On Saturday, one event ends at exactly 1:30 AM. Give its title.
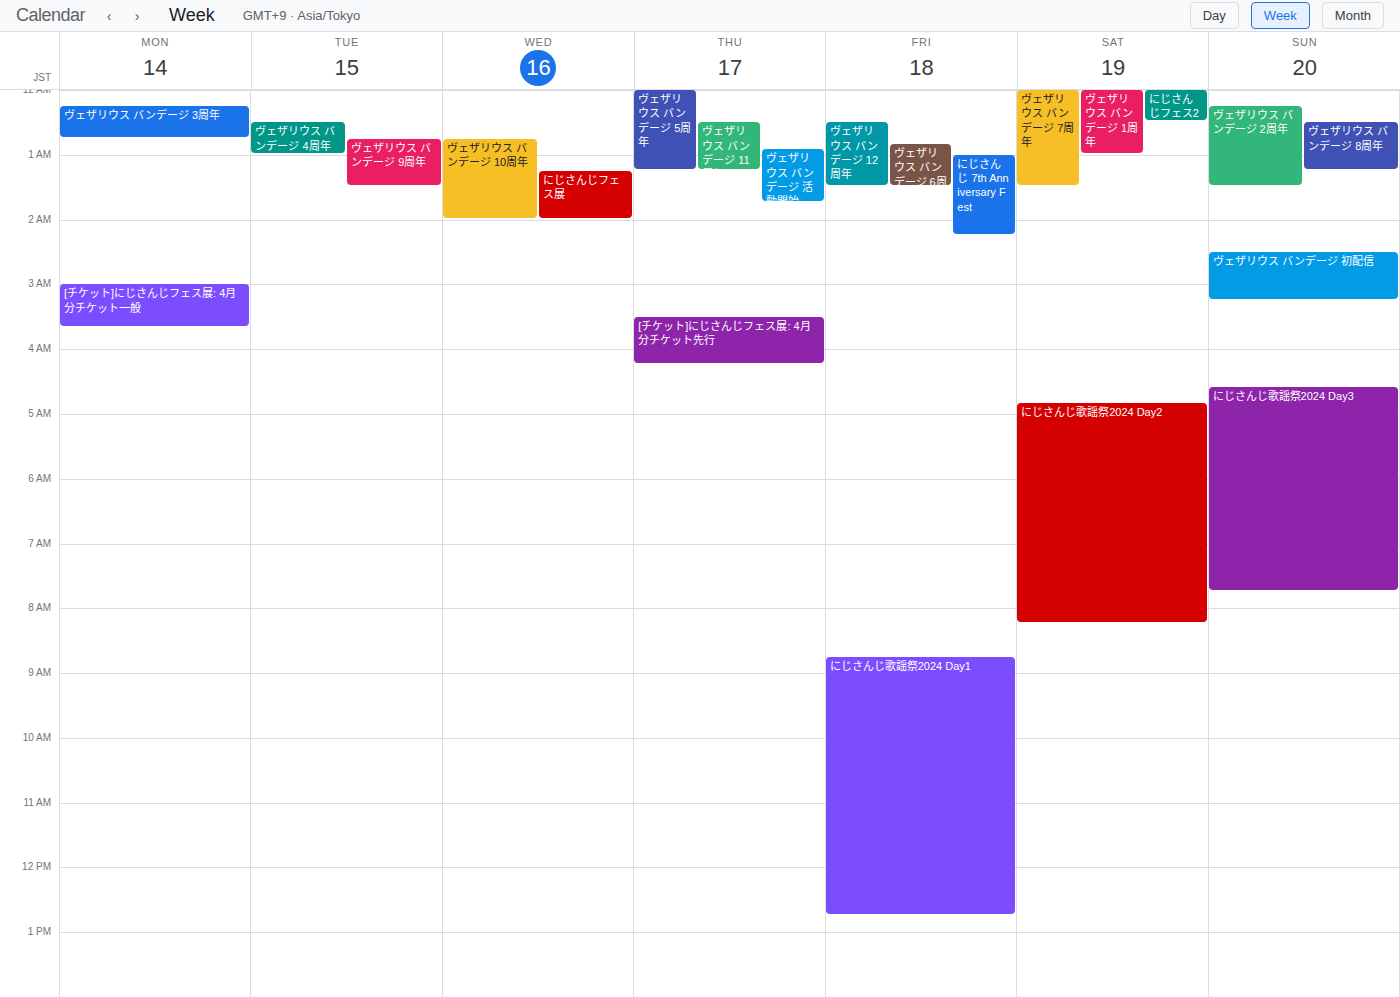
"ヴェザリウス バンデージ 7周年"